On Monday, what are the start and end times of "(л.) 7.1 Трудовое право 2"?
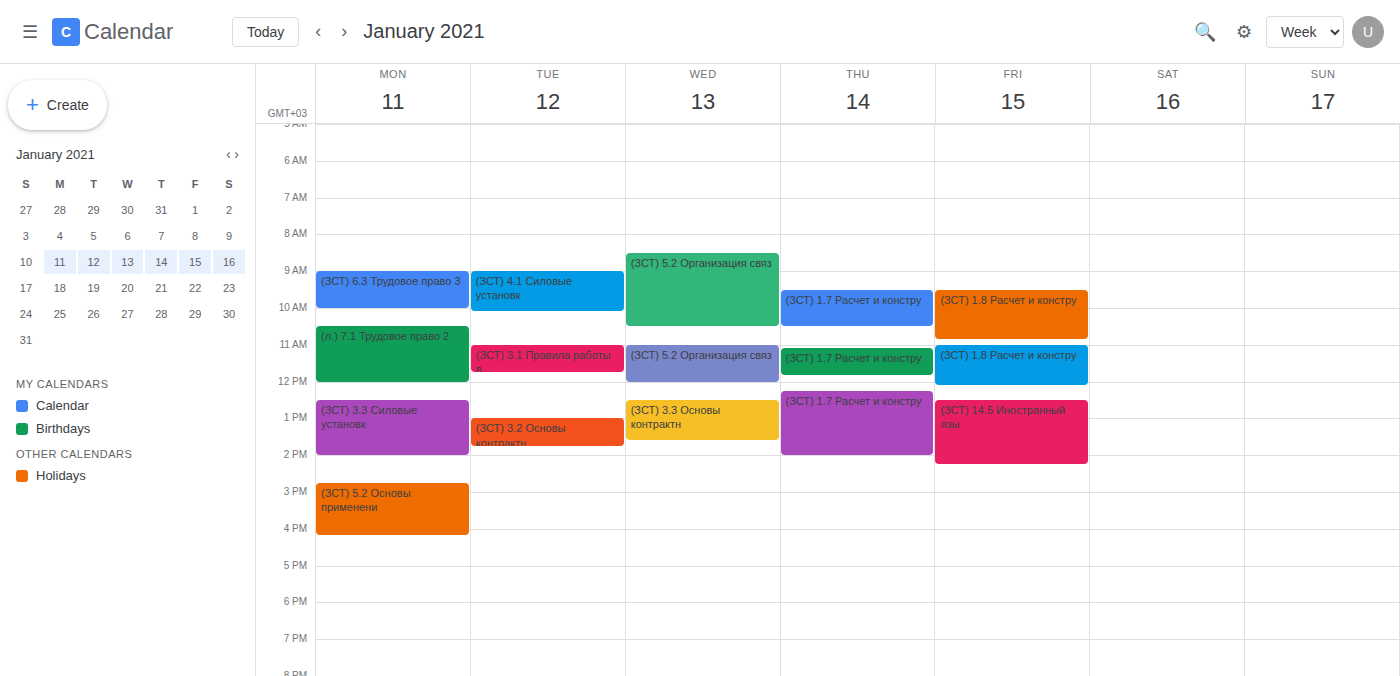
10:30 AM to 12:00 PM